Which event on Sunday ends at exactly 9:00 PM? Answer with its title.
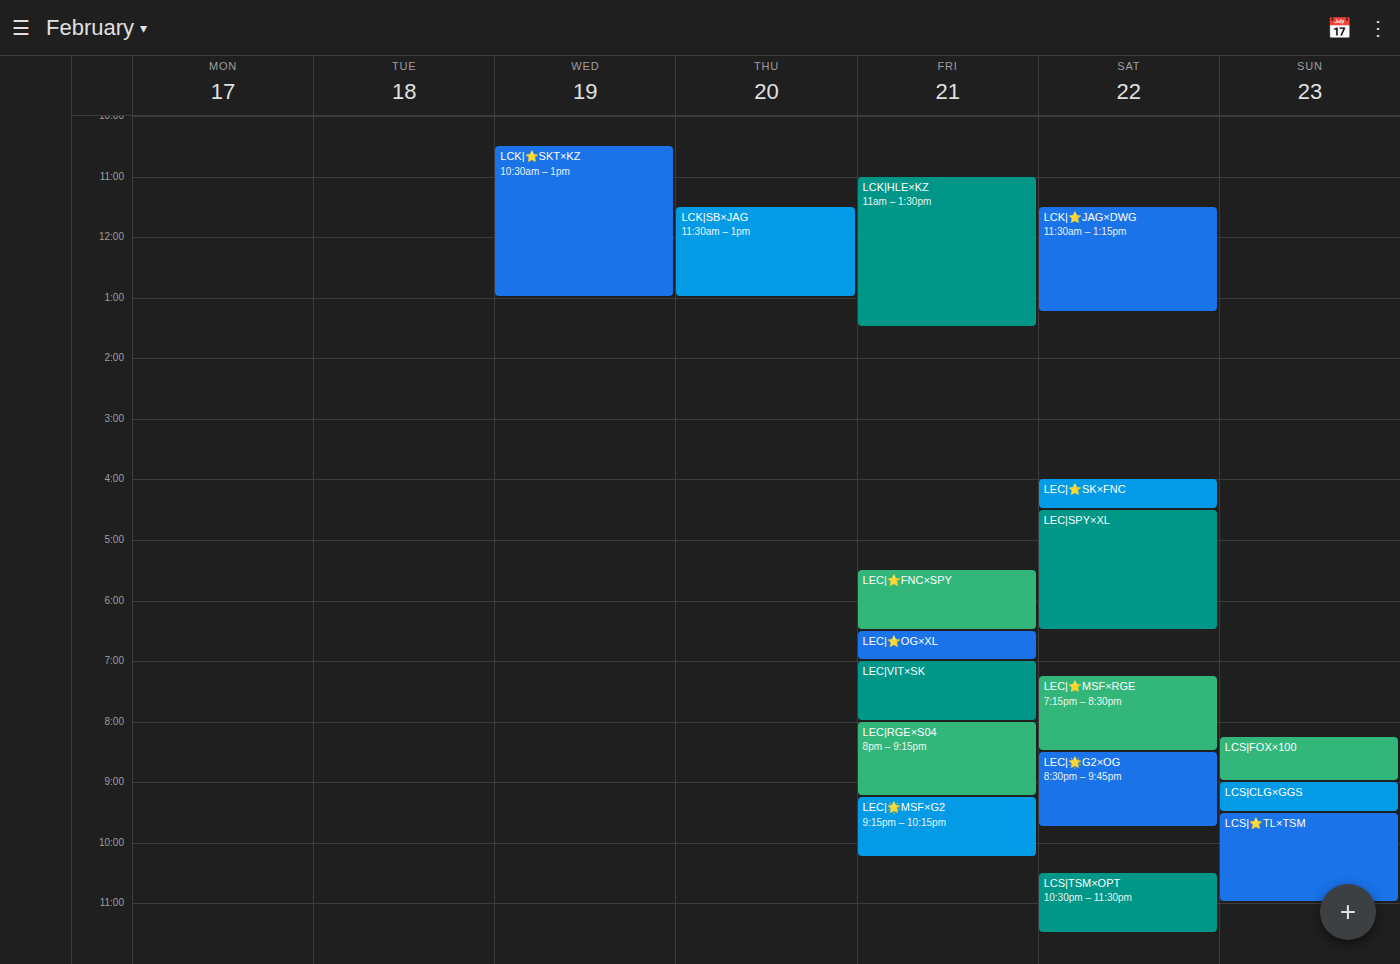
"LCS|FOX×100"